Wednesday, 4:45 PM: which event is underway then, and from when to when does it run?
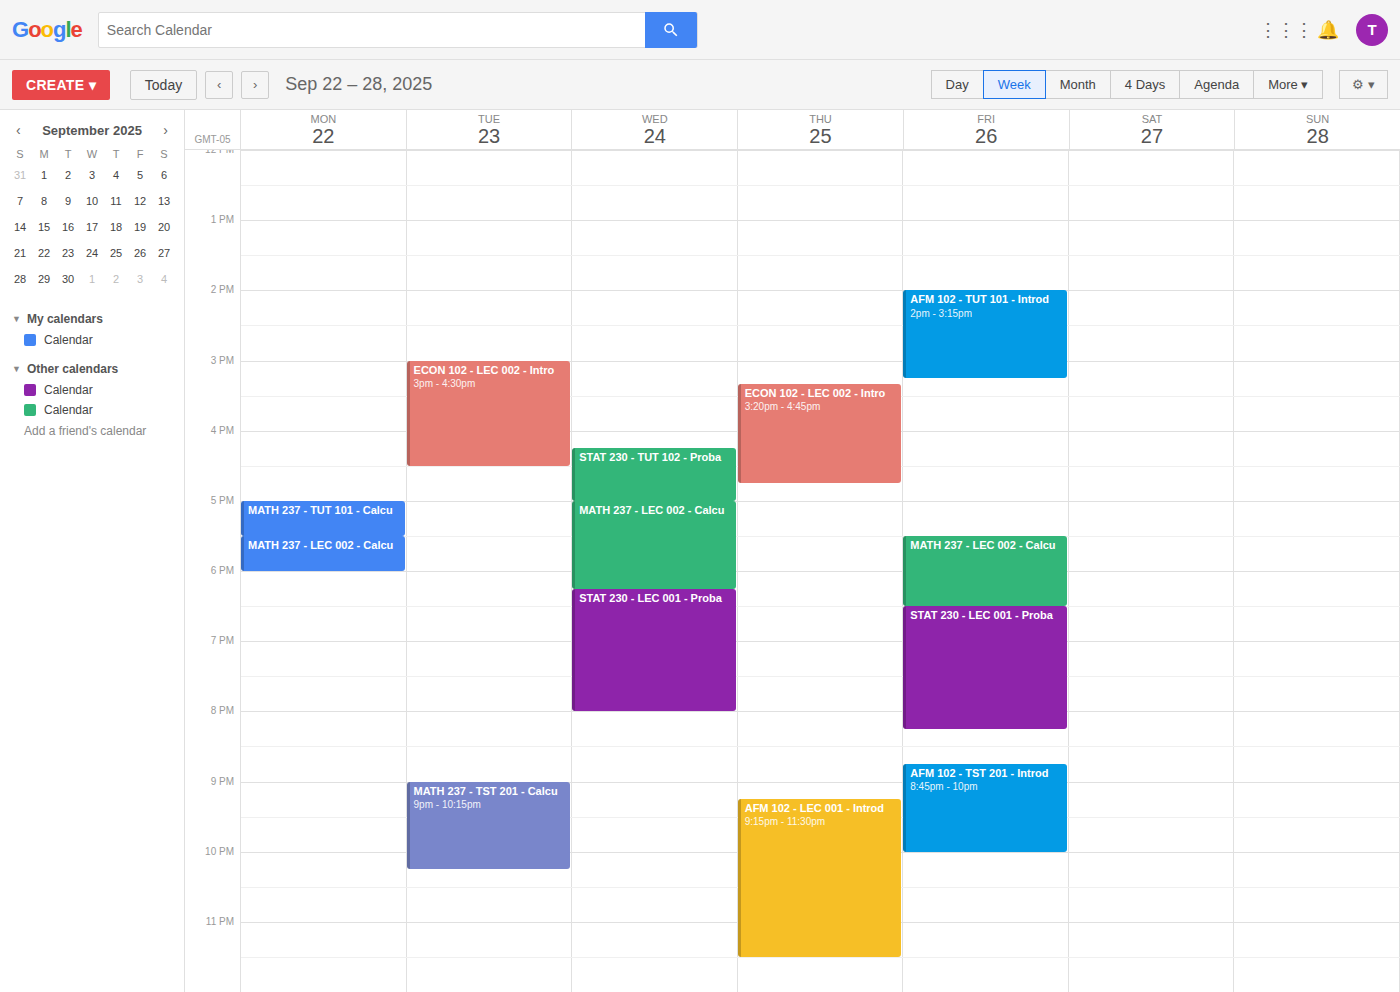
"STAT 230 - TUT 102 - Proba", 4:15 PM to 5:00 PM